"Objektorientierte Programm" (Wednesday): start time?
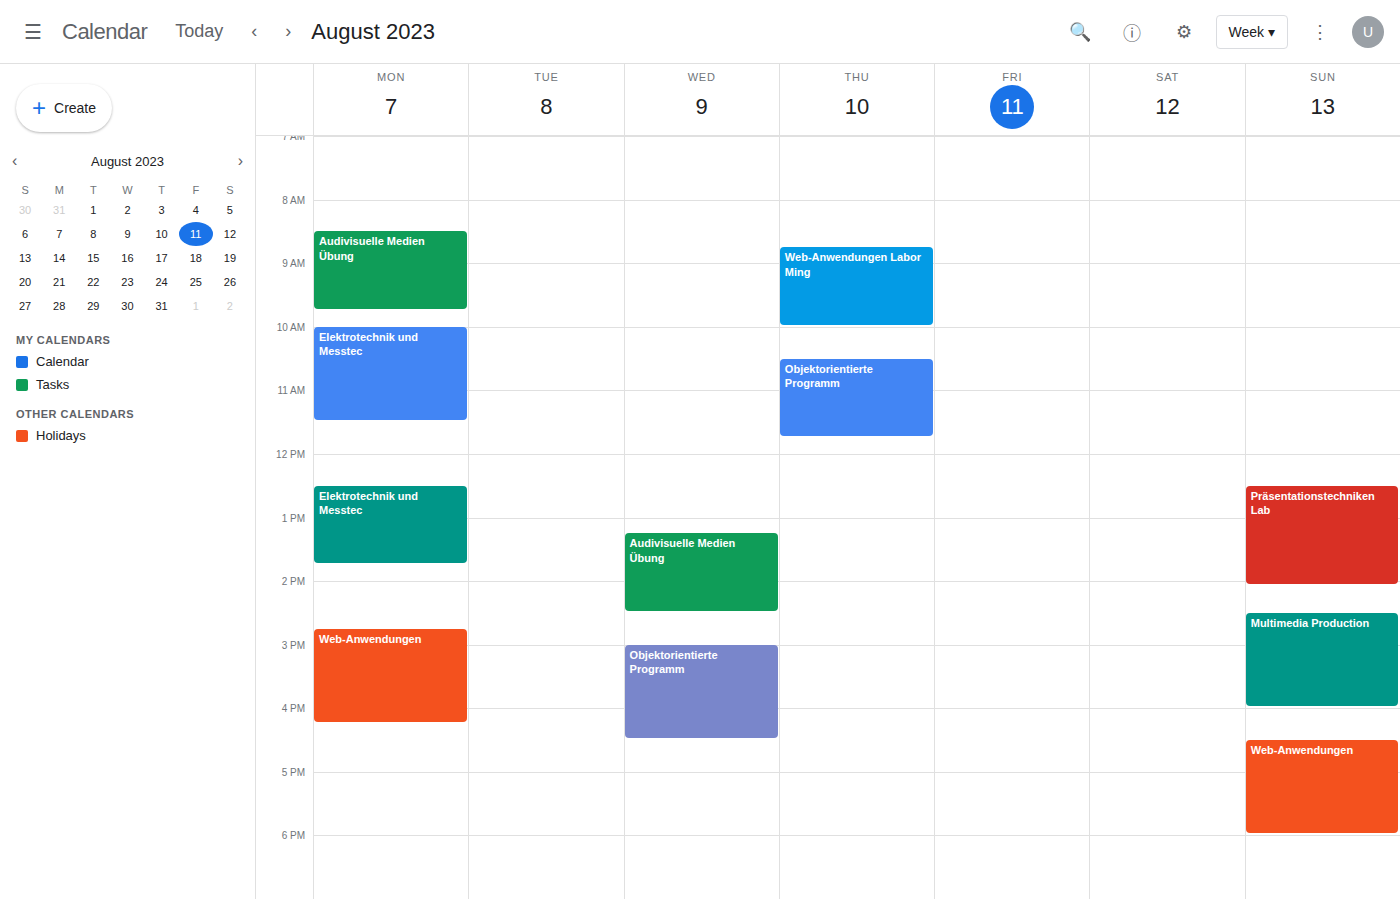
3:00 PM